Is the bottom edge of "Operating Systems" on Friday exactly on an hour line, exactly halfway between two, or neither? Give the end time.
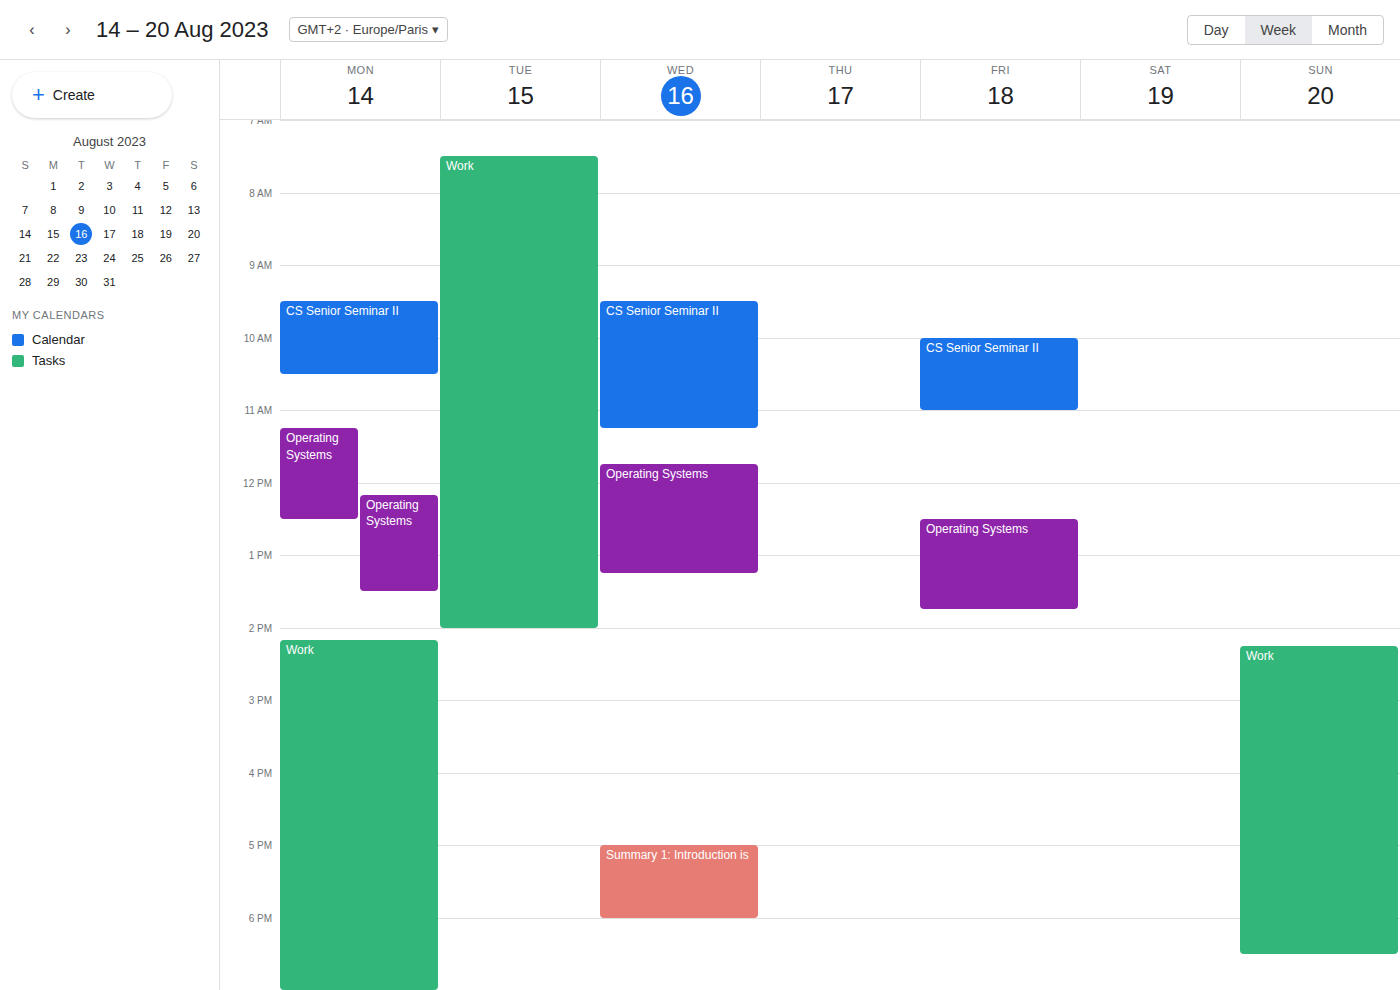
1:45 PM -- neither: three quarters of the way from the 1 PM line to the 2 PM line.